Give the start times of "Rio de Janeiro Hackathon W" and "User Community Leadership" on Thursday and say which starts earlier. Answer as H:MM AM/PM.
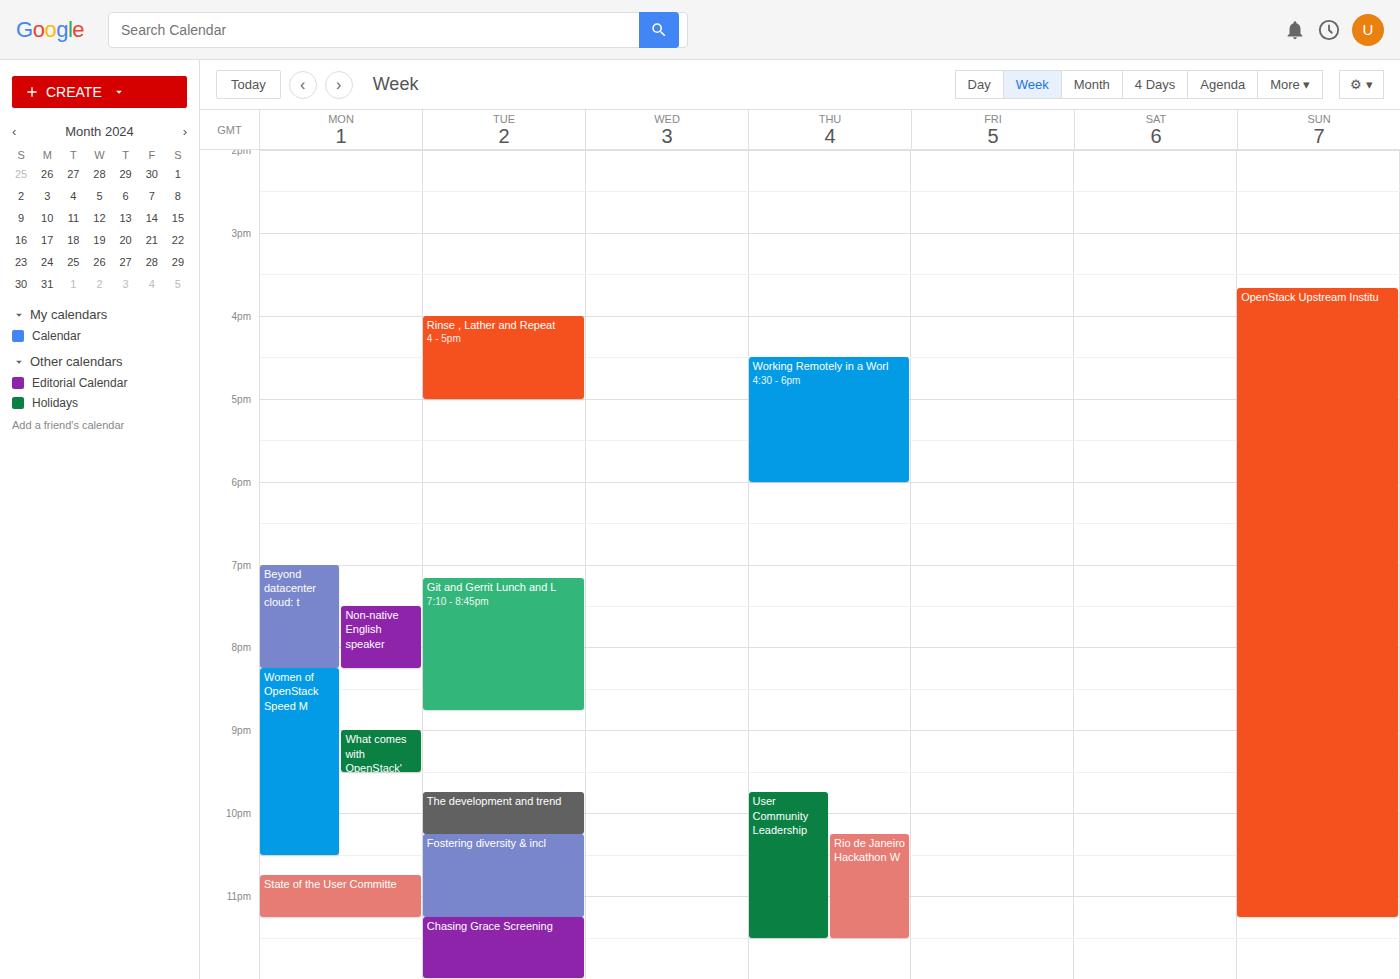
"User Community Leadership" 9:45 PM; "Rio de Janeiro Hackathon W" 10:15 PM.